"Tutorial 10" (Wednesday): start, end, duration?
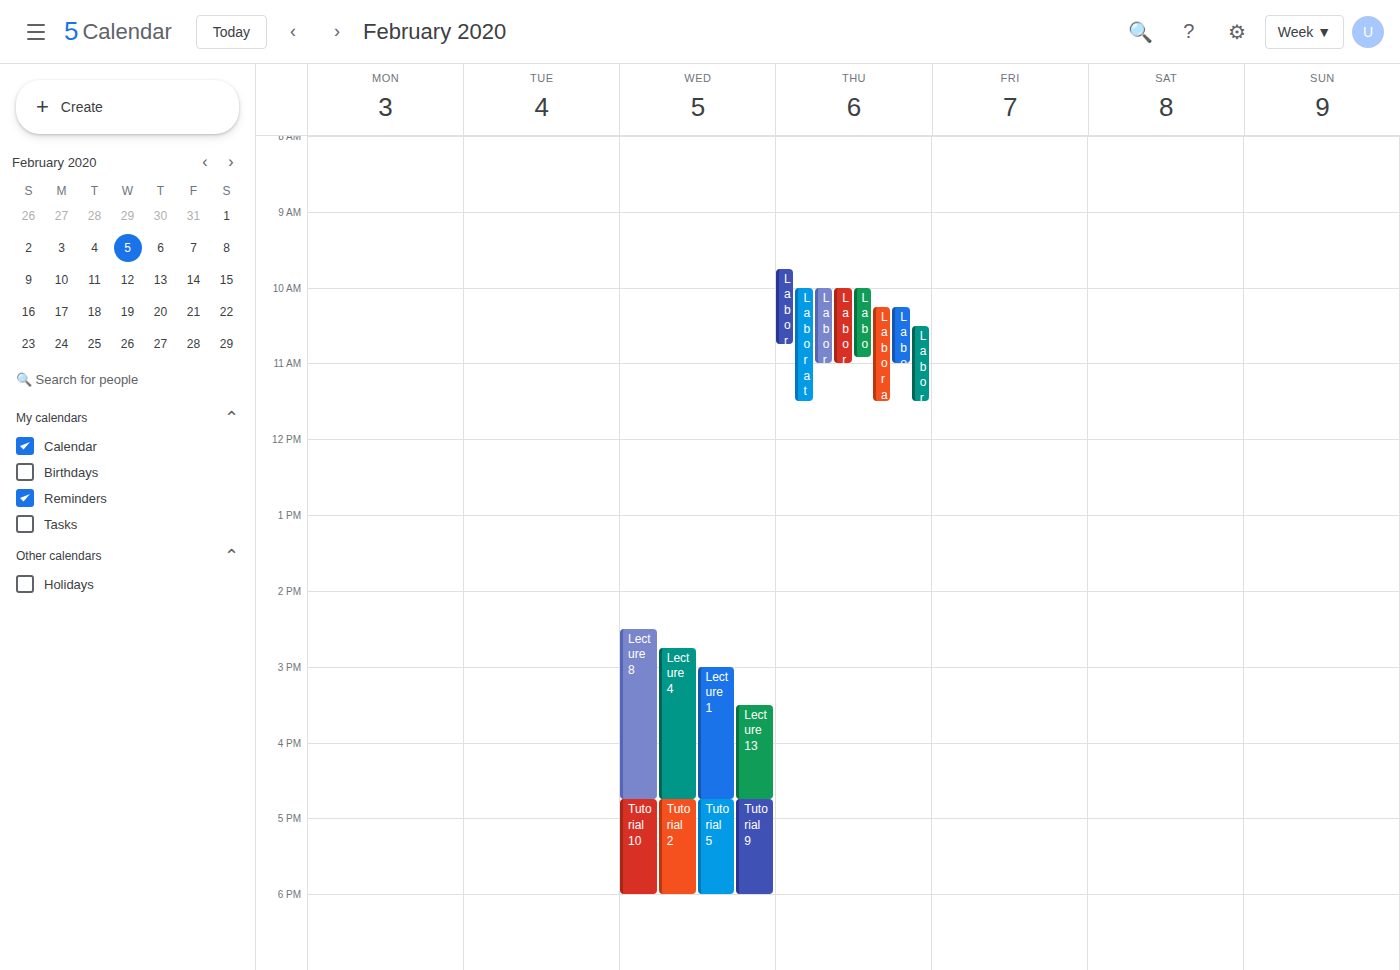
4:45 PM to 6:00 PM, 1 hour 15 minutes